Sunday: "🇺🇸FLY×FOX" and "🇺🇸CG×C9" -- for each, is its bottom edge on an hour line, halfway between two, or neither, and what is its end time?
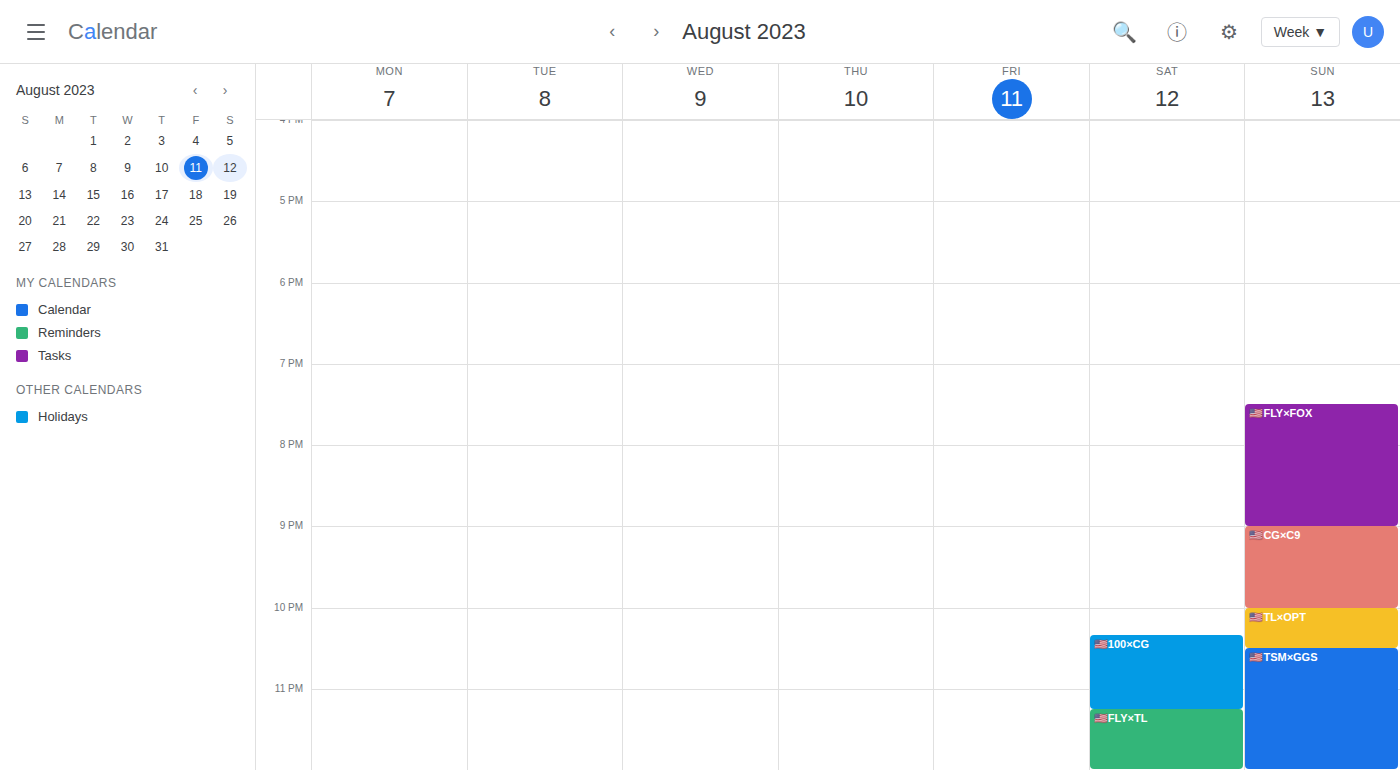
"🇺🇸FLY×FOX": 9:00 PM, exactly on the 9 PM line. "🇺🇸CG×C9": 10:00 PM, exactly on the 10 PM line.